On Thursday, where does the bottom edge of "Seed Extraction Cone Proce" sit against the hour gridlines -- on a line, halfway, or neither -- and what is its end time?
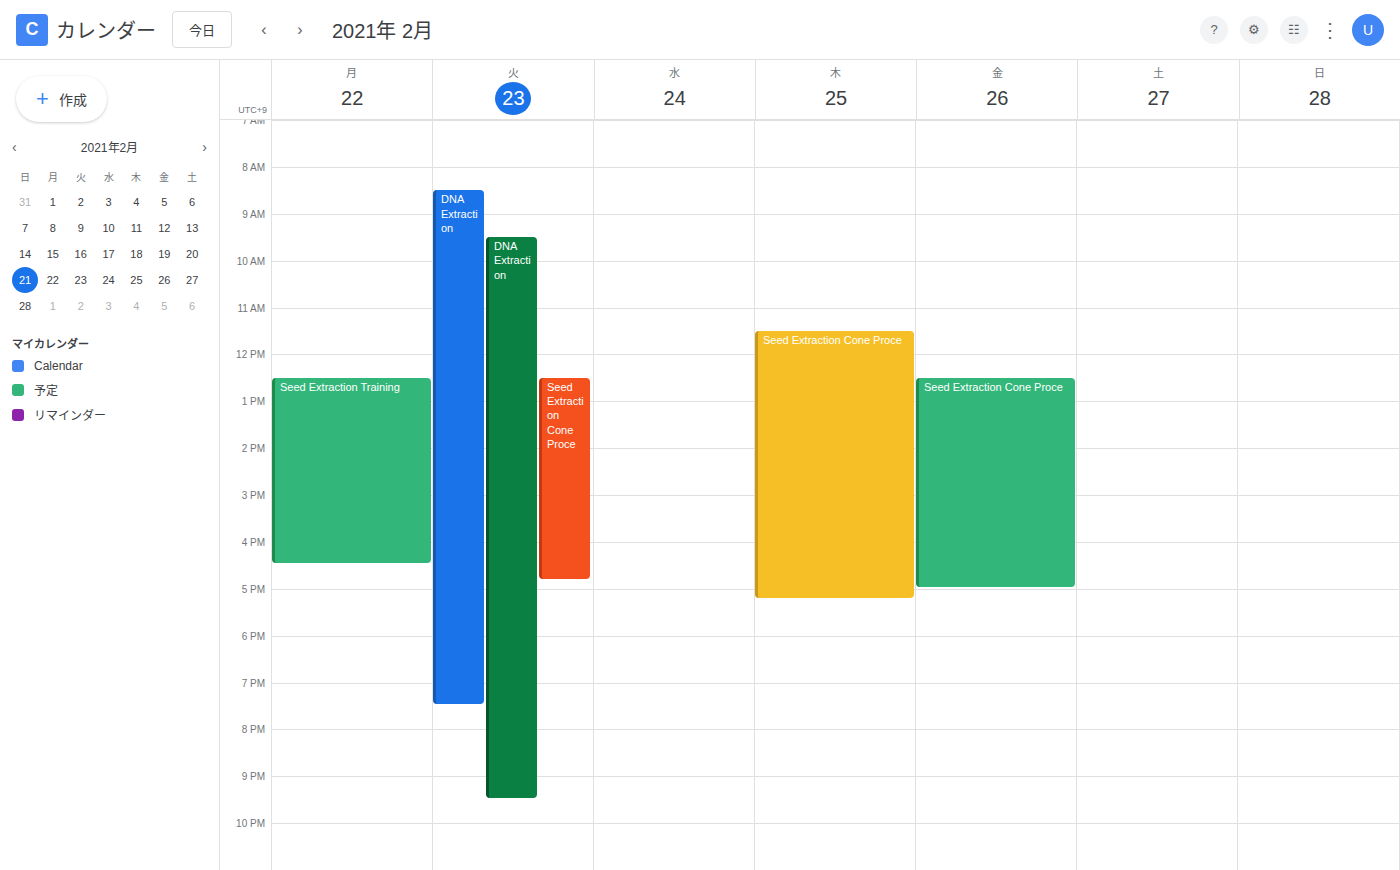
5:15 PM -- neither: a quarter of the way from the 5 PM line to the 6 PM line.